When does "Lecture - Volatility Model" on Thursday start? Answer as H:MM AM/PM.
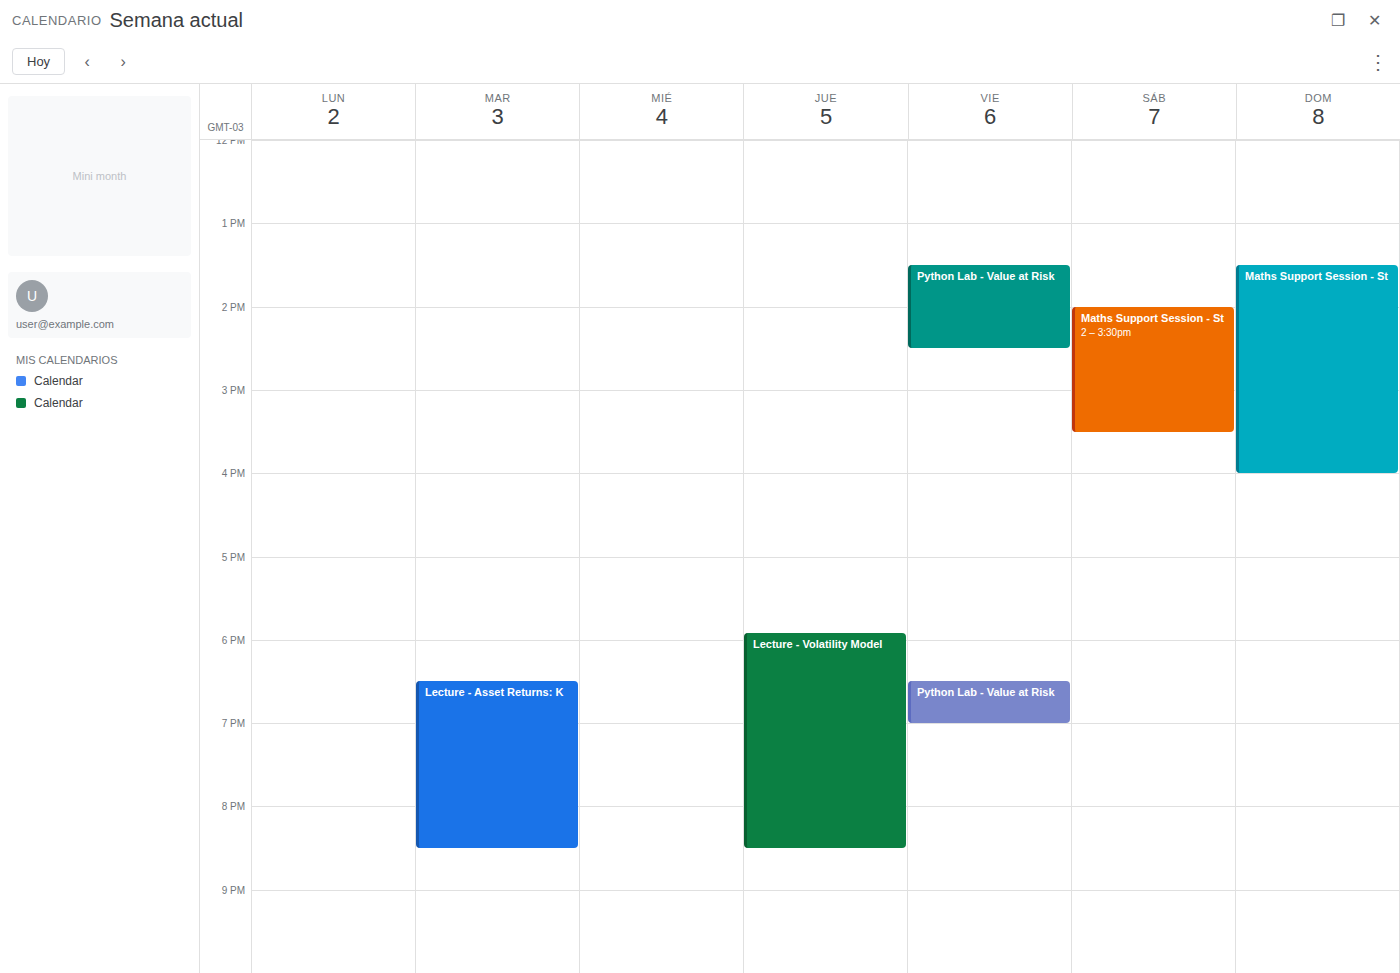
5:55 PM